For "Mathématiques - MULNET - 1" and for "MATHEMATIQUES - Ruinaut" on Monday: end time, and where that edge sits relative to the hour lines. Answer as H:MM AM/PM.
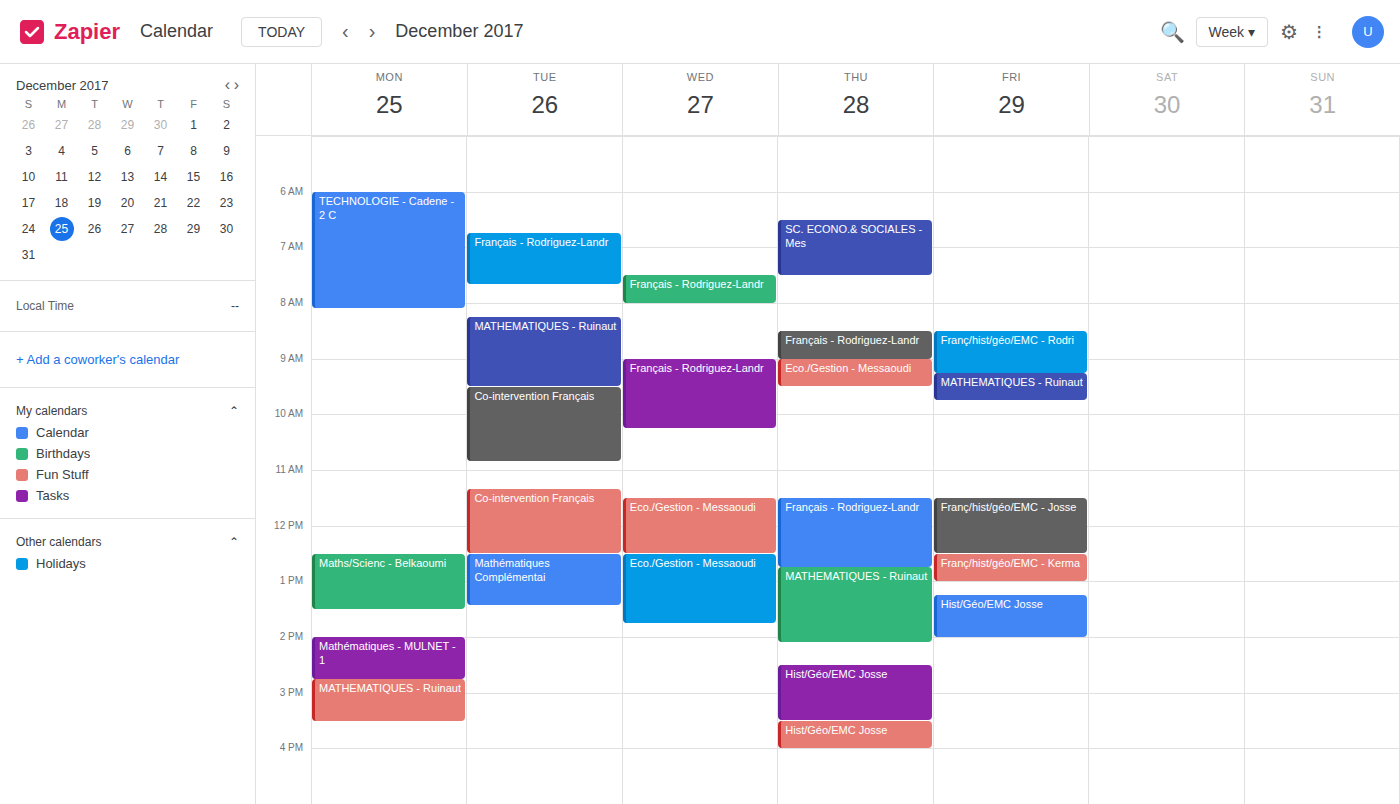
"Mathématiques - MULNET - 1": 2:45 PM, neither: three quarters of the way from the 2 PM line to the 3 PM line. "MATHEMATIQUES - Ruinaut": 3:30 PM, halfway between the 3 PM and 4 PM lines.